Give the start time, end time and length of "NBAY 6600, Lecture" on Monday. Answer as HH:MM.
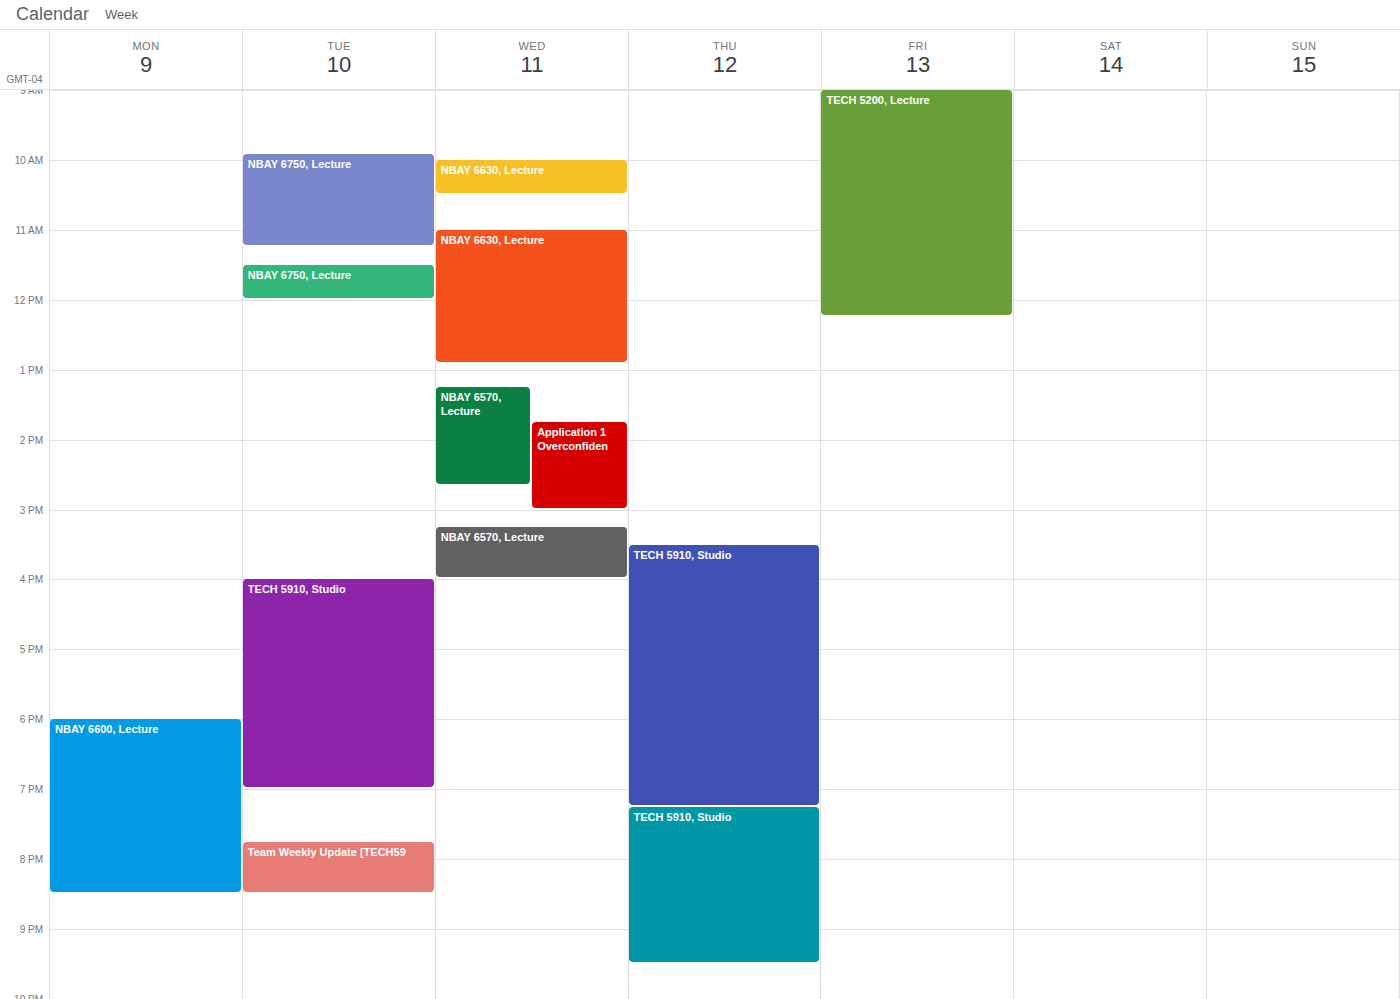
18:00 to 20:30, 2 hours 30 minutes